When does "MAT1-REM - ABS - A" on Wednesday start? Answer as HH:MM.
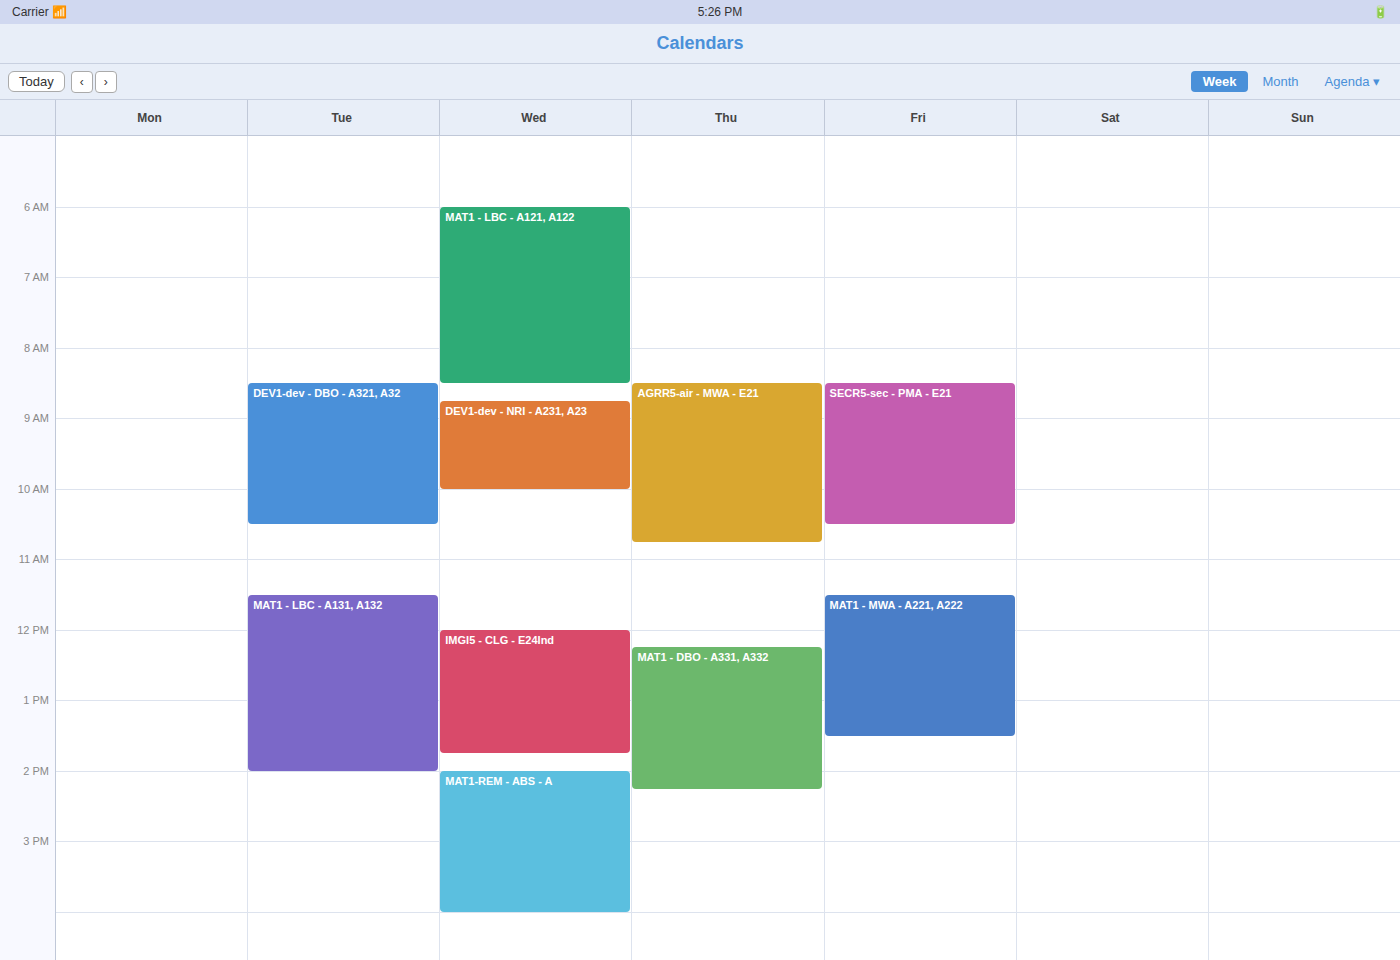
14:00